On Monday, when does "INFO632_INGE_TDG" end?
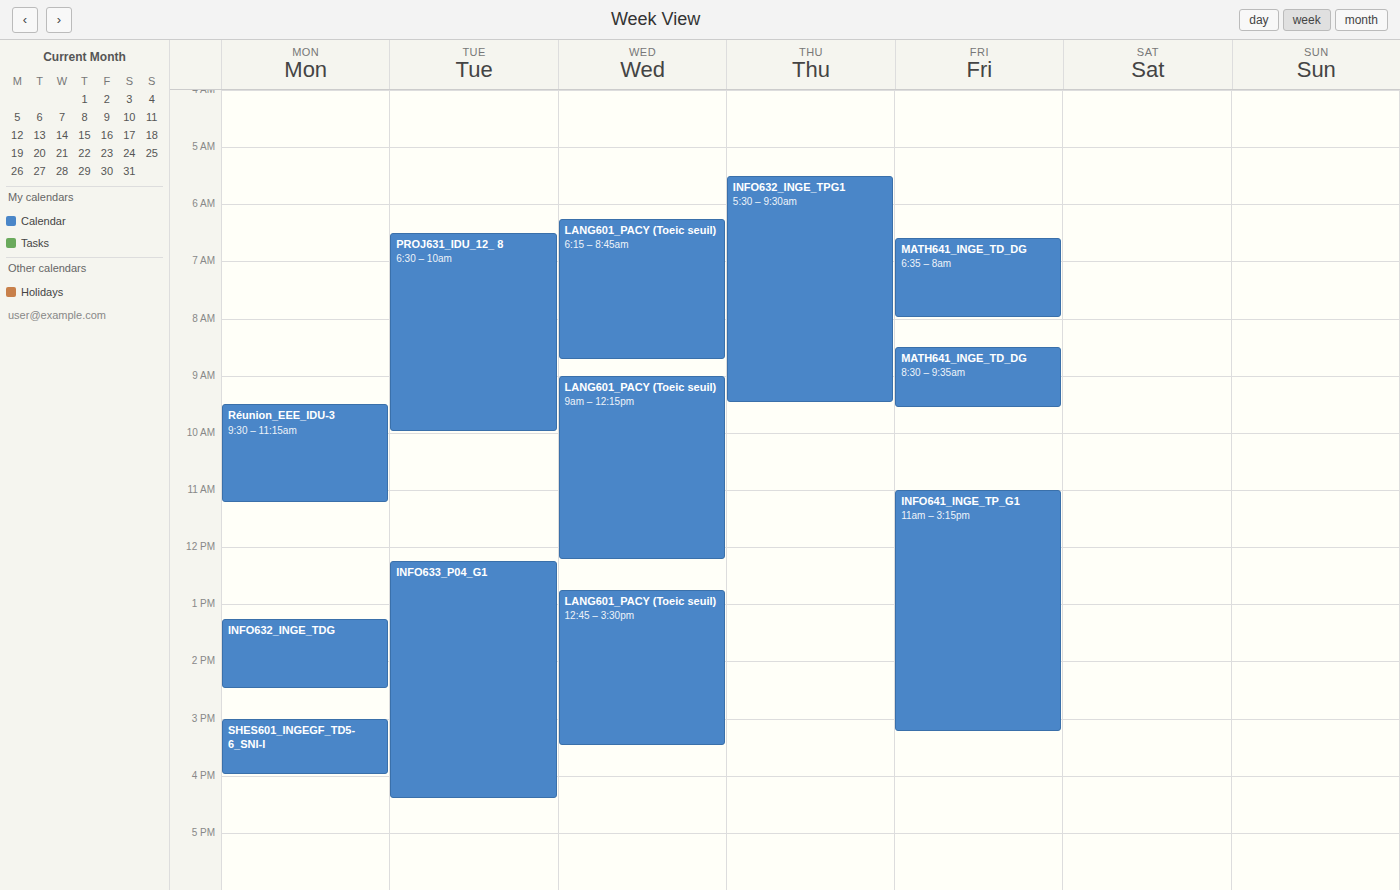
2:30 PM